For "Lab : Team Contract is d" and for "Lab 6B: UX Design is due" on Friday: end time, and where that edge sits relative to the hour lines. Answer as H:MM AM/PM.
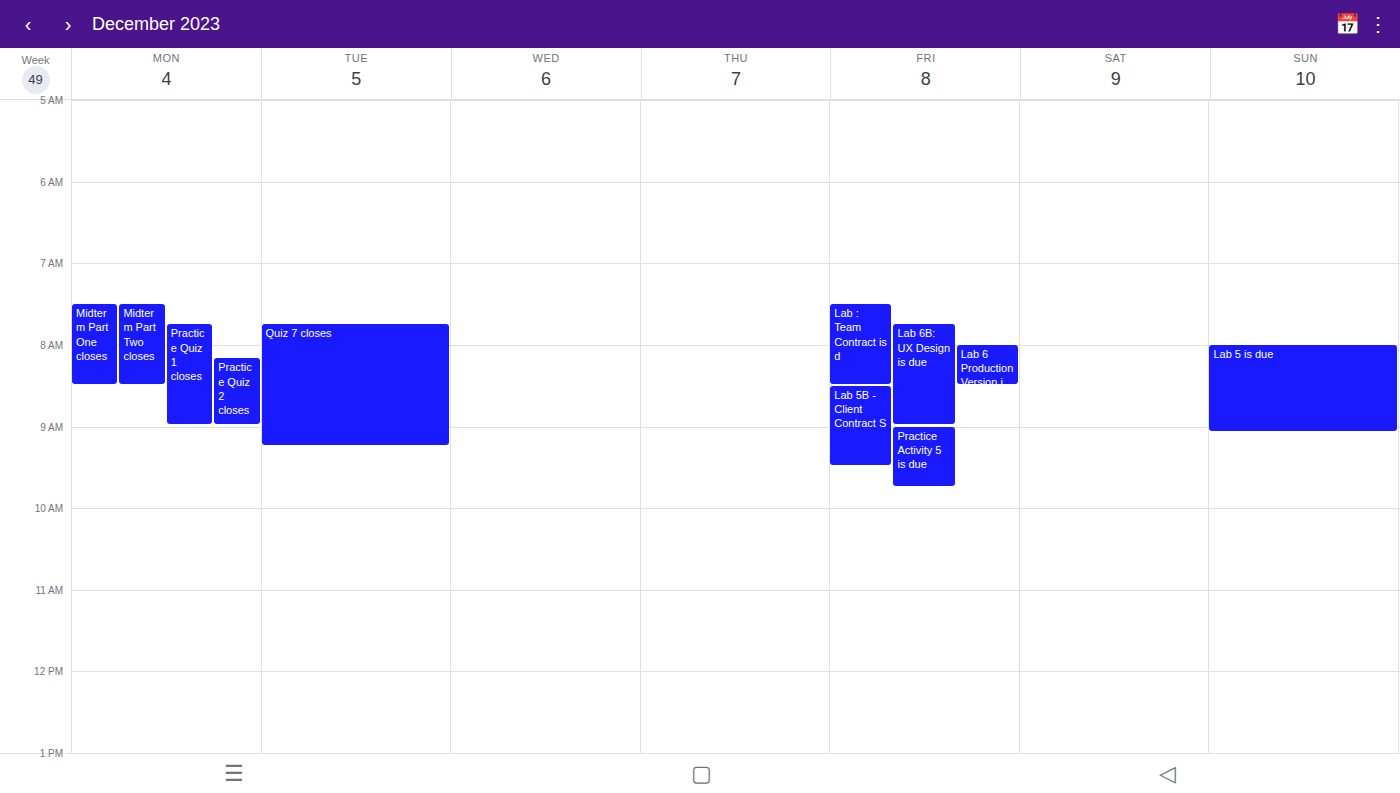
"Lab : Team Contract is d": 8:30 AM, halfway between the 8 AM and 9 AM lines. "Lab 6B: UX Design is due": 9:00 AM, exactly on the 9 AM line.